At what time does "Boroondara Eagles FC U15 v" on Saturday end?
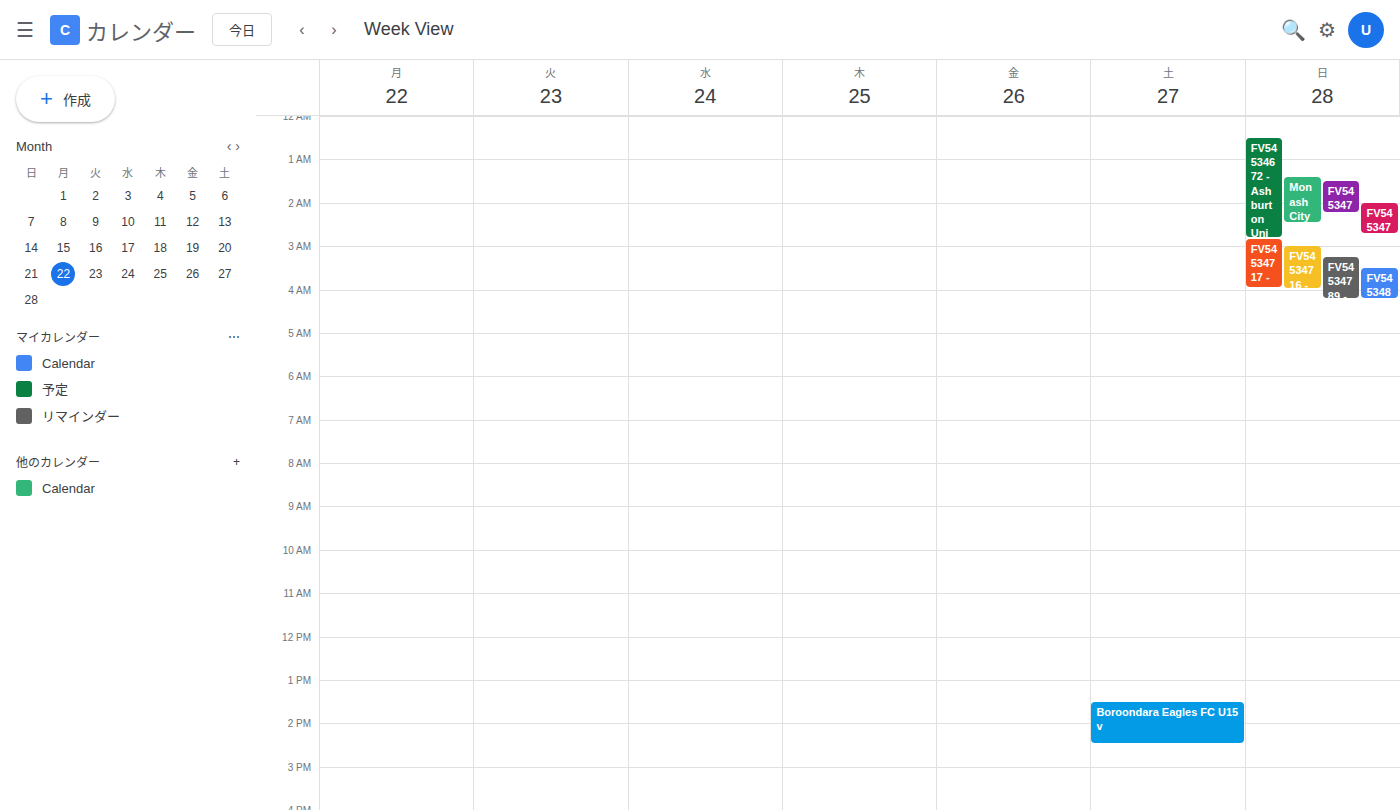
2:30 PM